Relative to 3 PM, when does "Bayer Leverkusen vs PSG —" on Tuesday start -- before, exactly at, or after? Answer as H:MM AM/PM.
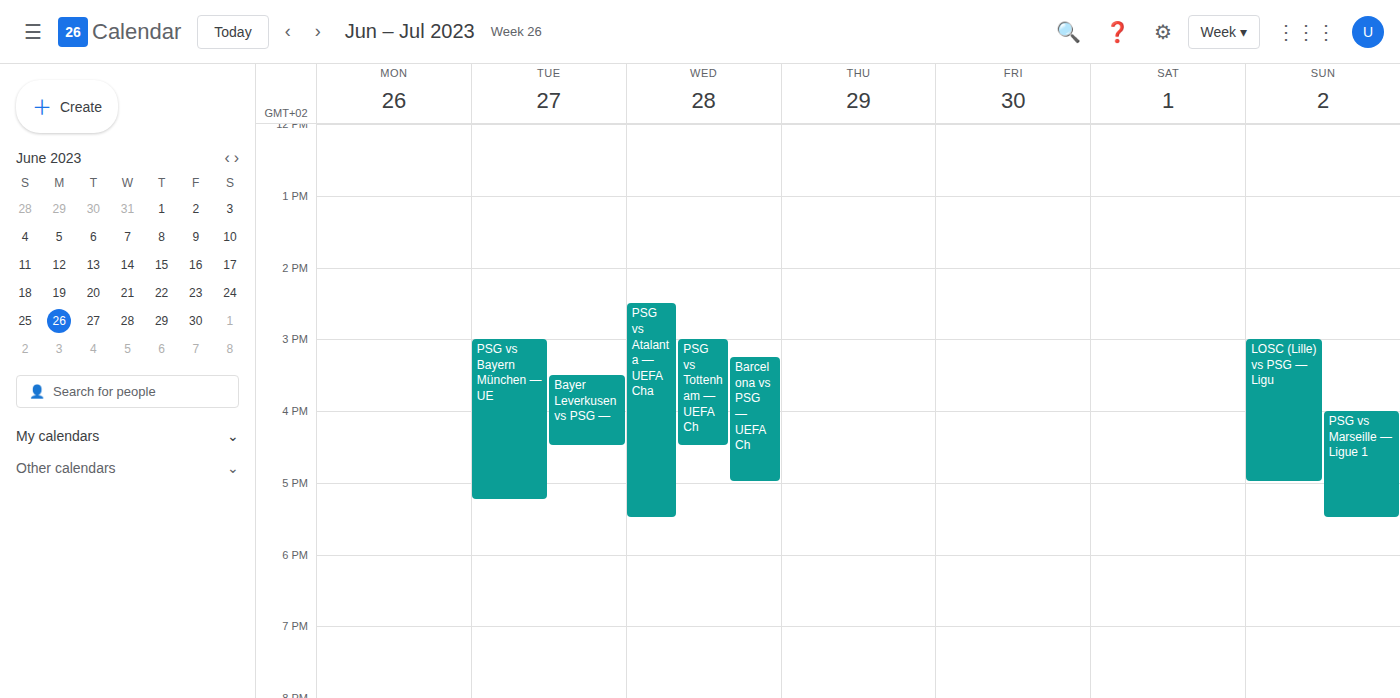
3:30 PM -- after 3 PM, 30 minutes below the 3 PM line.